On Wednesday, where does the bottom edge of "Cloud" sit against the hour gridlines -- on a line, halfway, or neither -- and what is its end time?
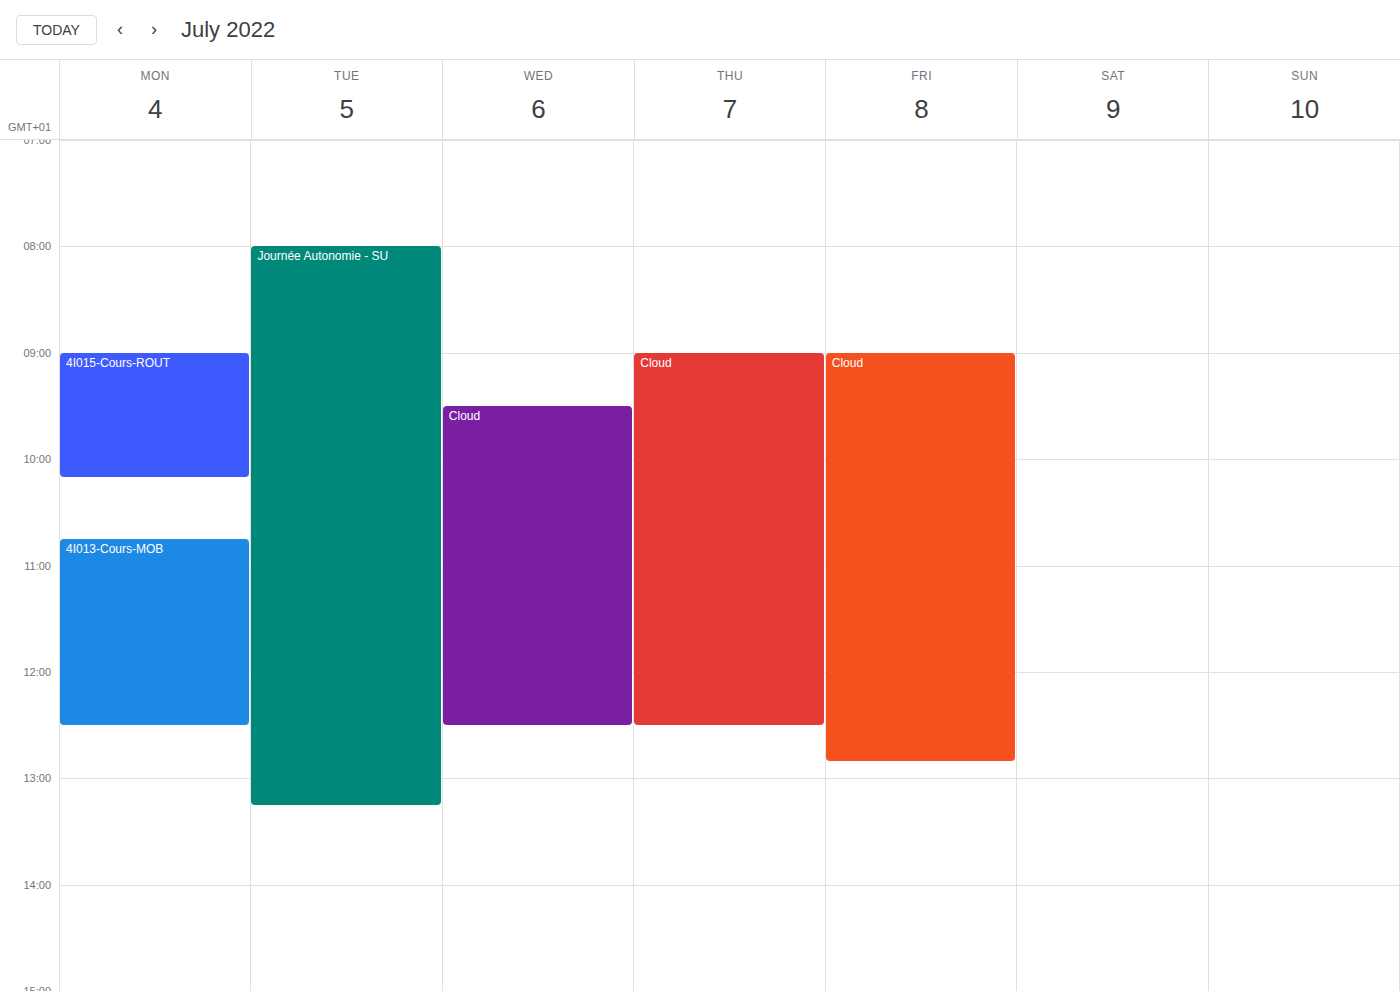
12:30 -- halfway between the 12:00 and 13:00 lines.